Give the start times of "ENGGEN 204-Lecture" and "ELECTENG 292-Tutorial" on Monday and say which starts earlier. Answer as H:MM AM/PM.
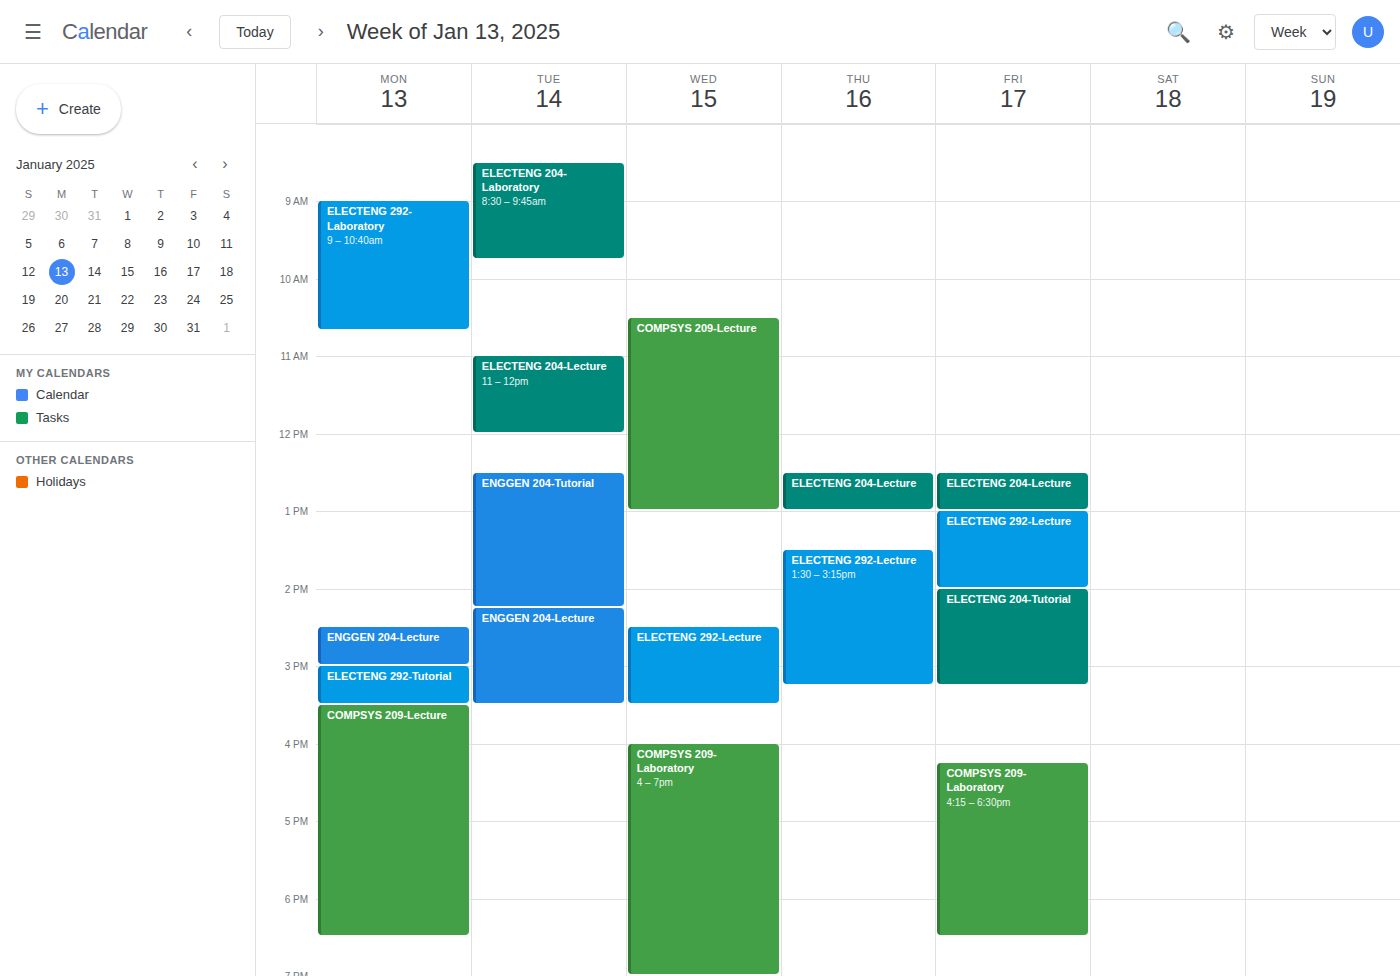
"ENGGEN 204-Lecture" 2:30 PM; "ELECTENG 292-Tutorial" 3:00 PM.